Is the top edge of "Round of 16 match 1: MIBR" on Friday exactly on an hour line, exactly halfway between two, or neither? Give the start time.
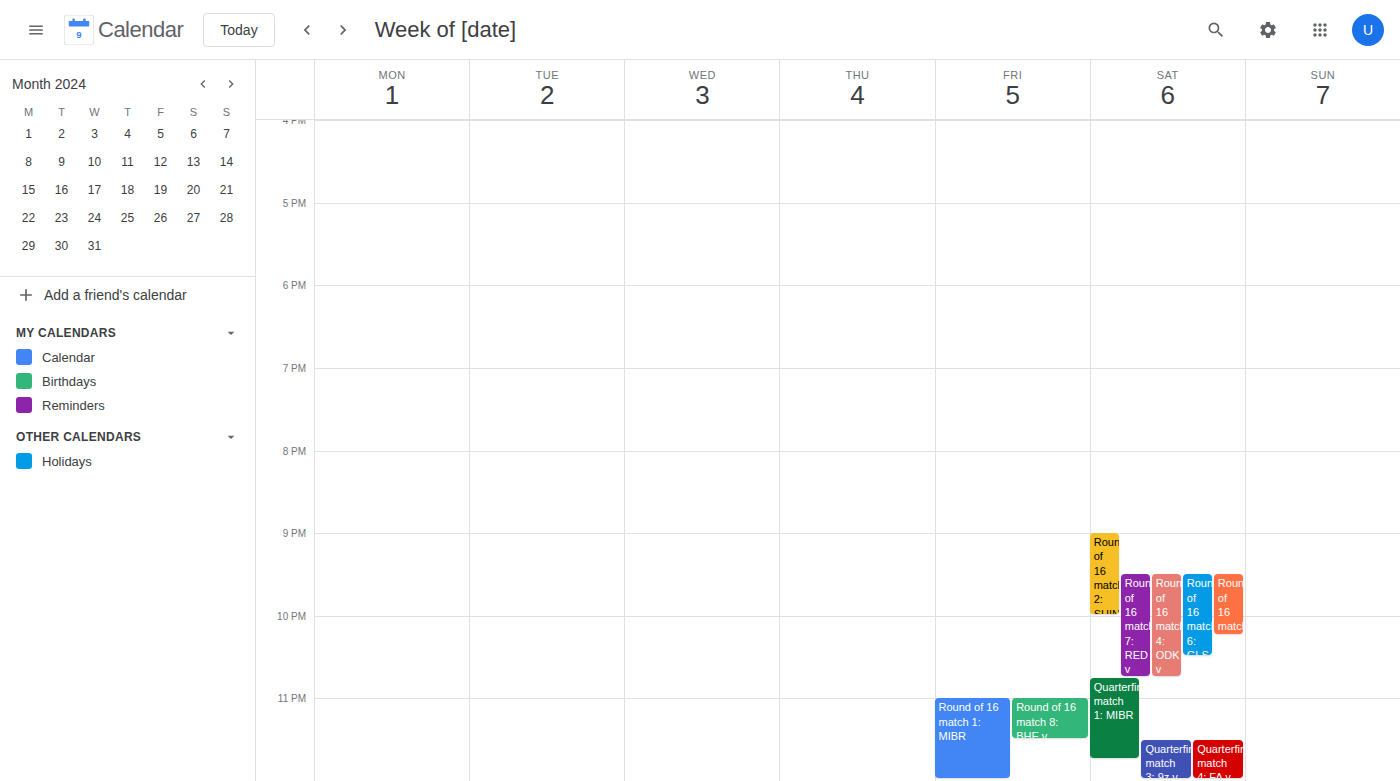
23:00 -- exactly on the 23:00 line.